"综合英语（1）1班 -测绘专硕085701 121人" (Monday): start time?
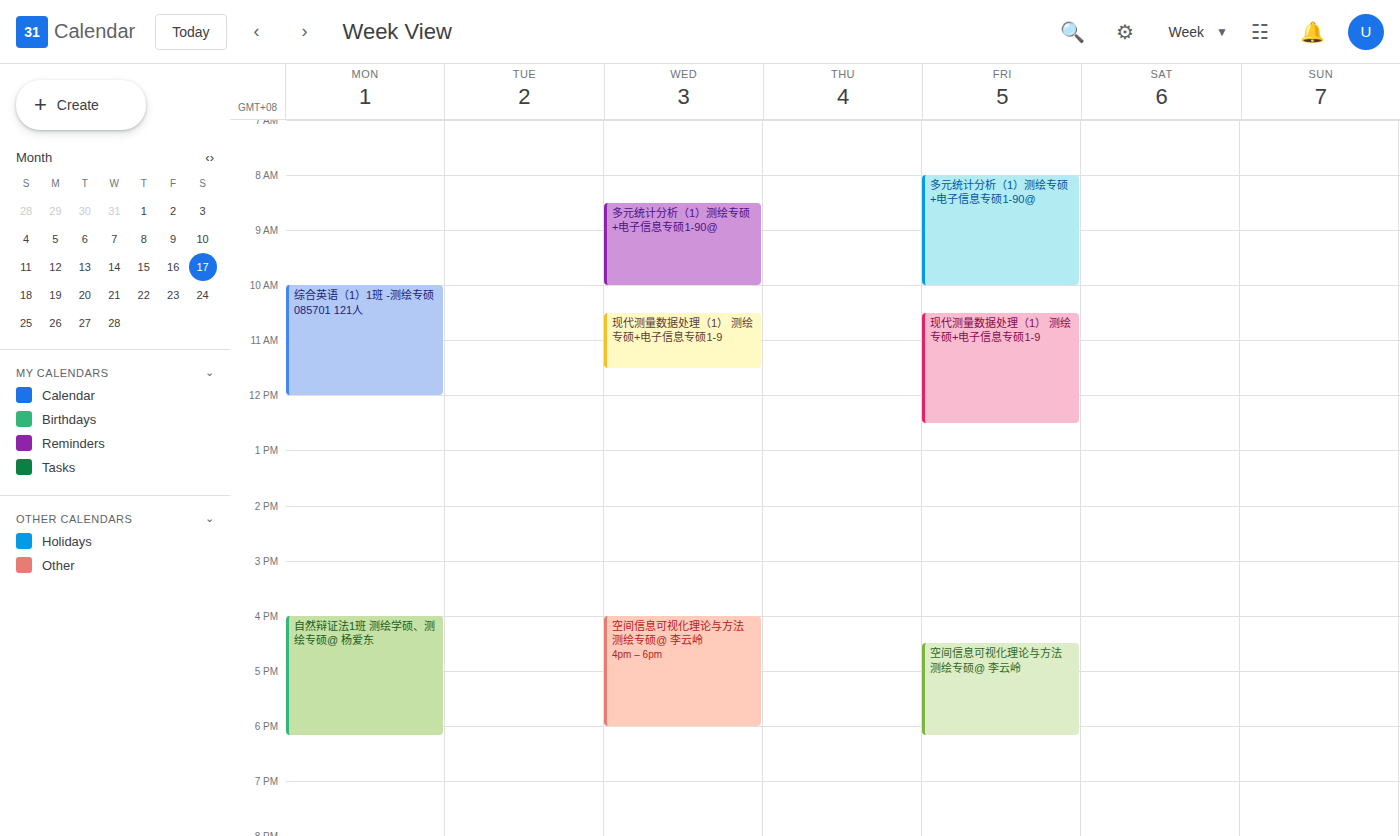
10:00 AM